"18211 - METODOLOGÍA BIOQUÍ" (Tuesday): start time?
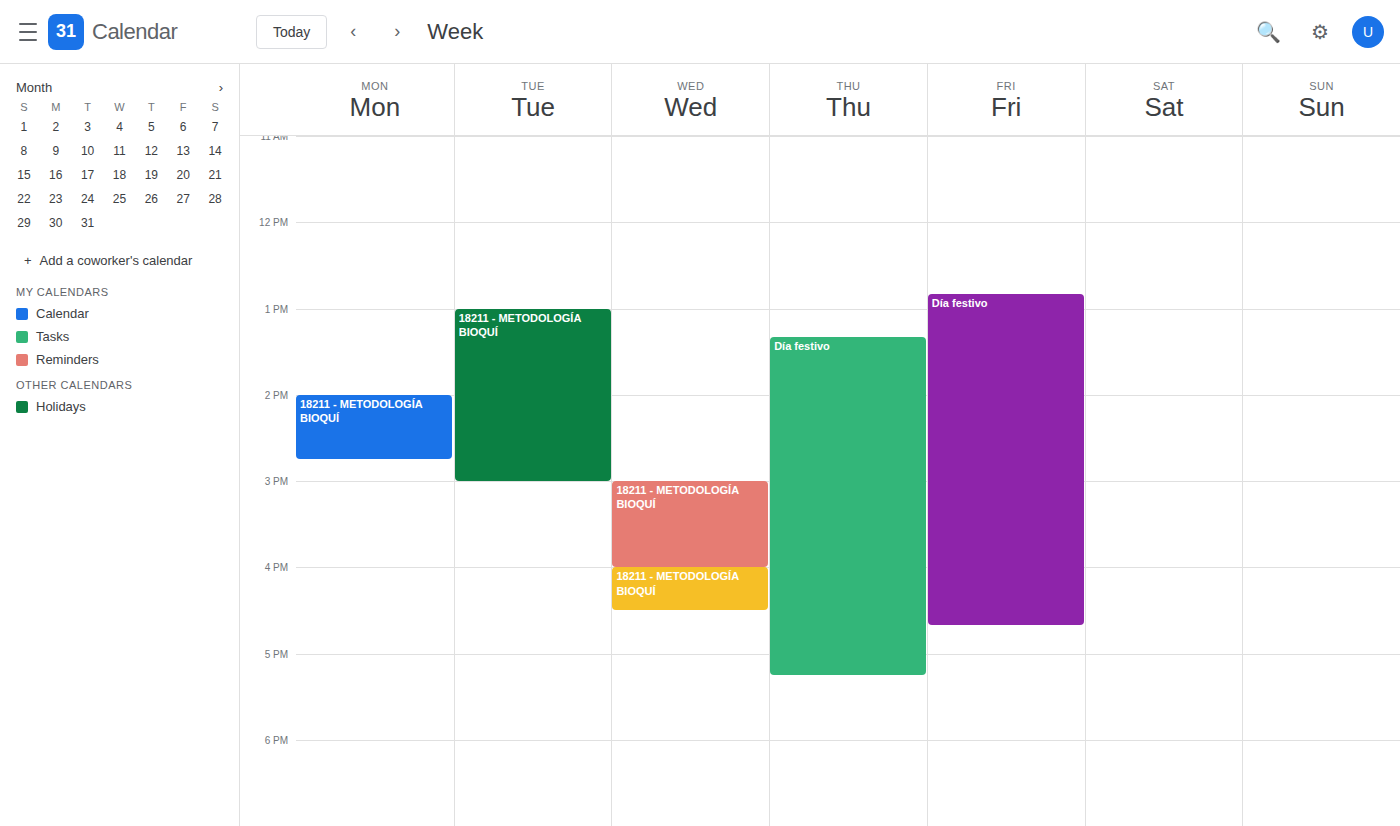
1:00 PM